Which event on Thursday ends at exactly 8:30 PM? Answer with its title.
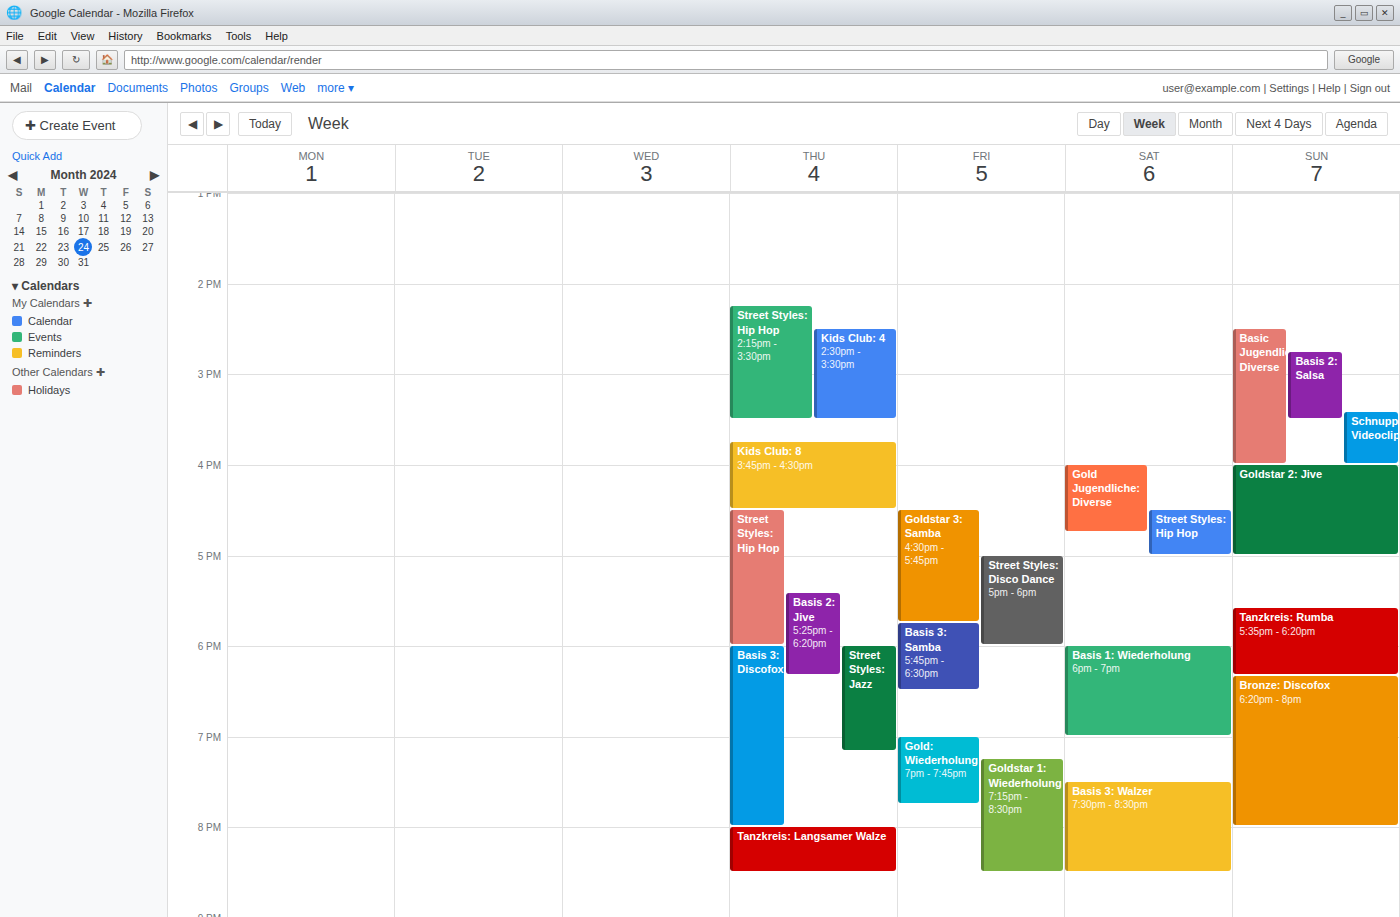
"Tanzkreis: Langsamer Walze"